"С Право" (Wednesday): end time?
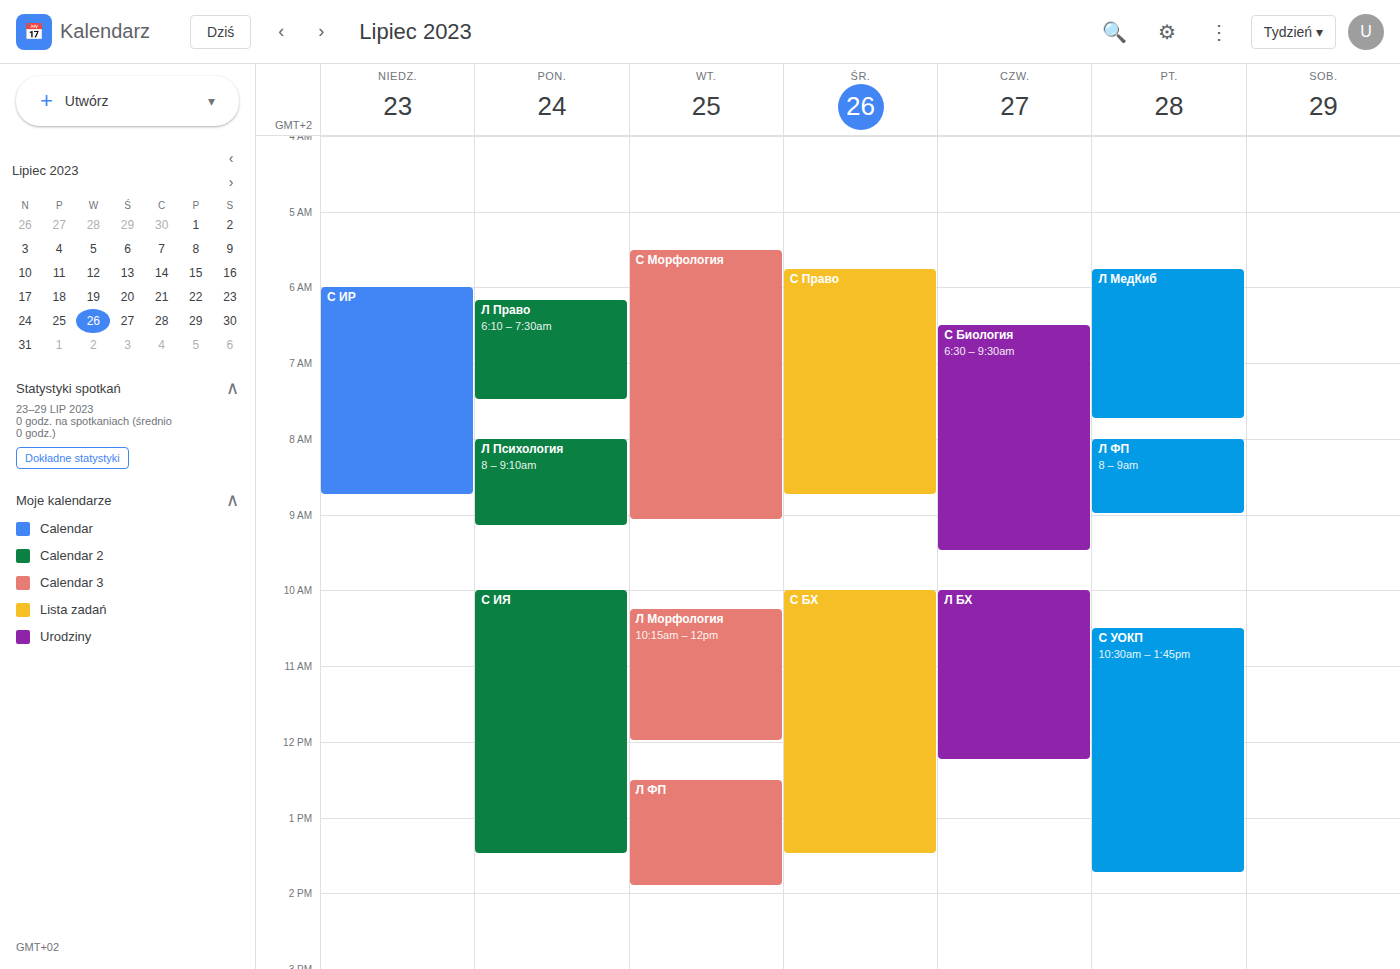
8:45 AM